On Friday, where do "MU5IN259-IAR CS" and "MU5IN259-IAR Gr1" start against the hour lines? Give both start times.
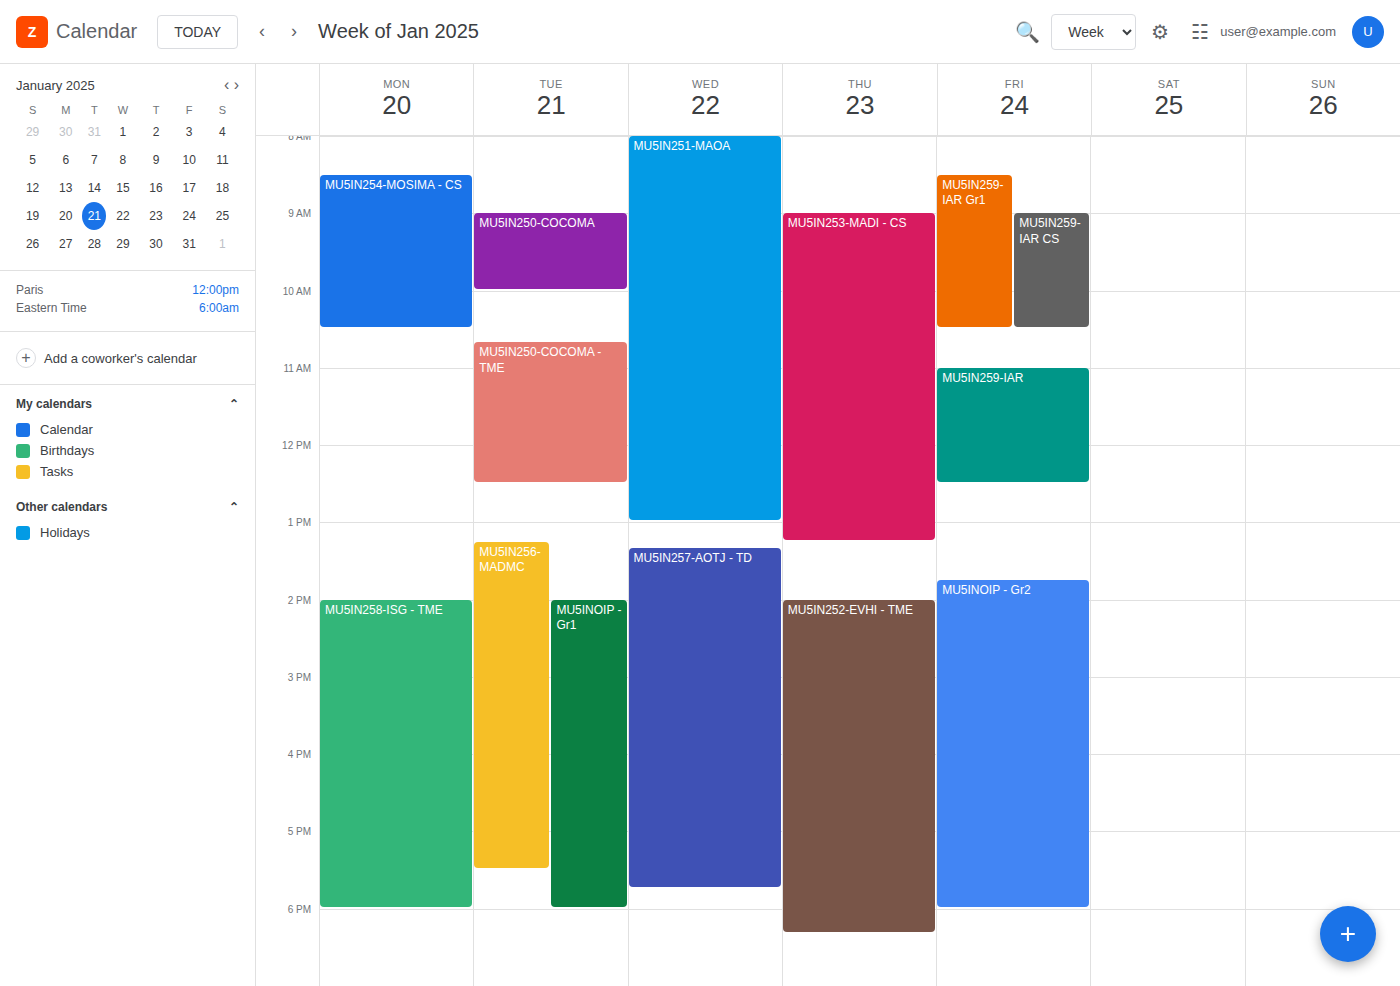
"MU5IN259-IAR CS": 9:00 AM, exactly on the 9 AM line. "MU5IN259-IAR Gr1": 8:30 AM, halfway between the 8 AM and 9 AM lines.